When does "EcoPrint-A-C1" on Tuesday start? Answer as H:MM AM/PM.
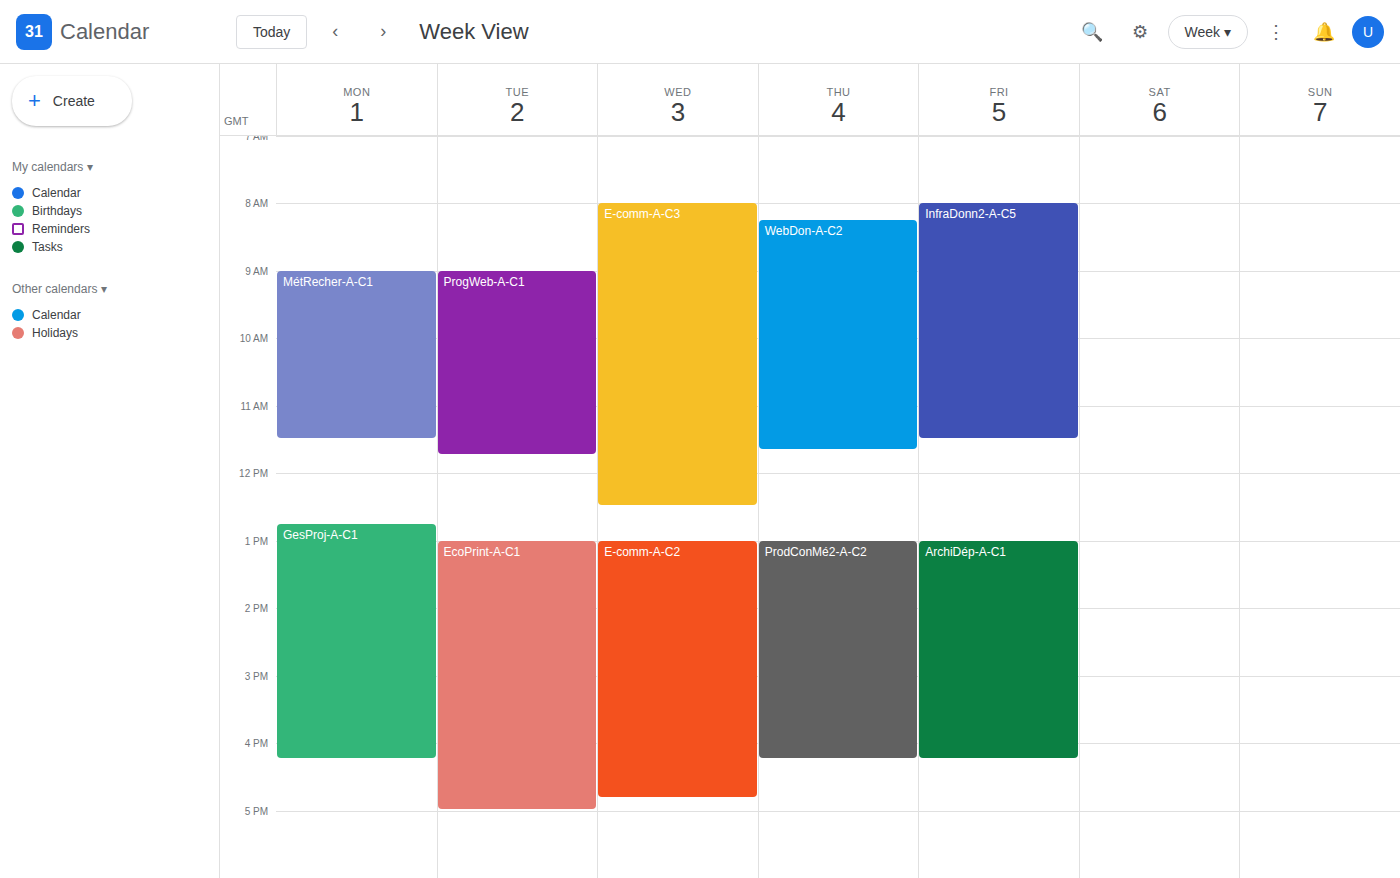
1:00 PM